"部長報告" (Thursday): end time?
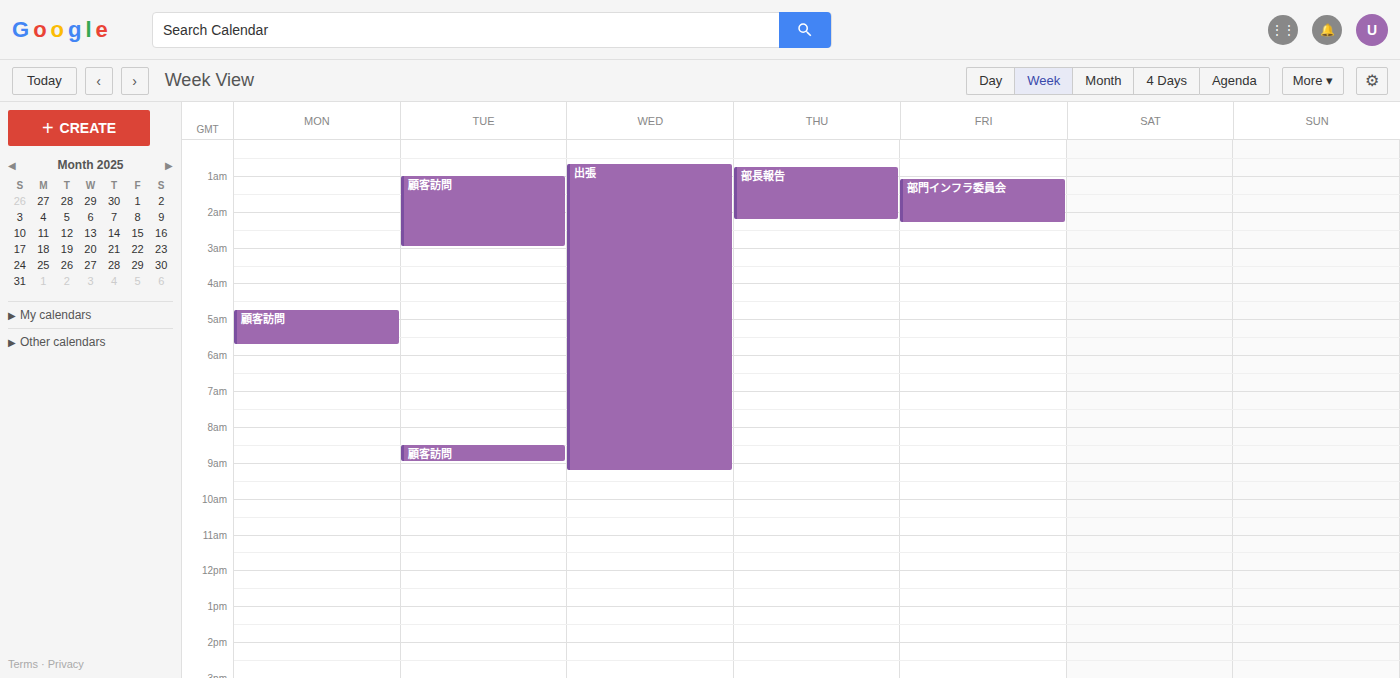
2:15 AM